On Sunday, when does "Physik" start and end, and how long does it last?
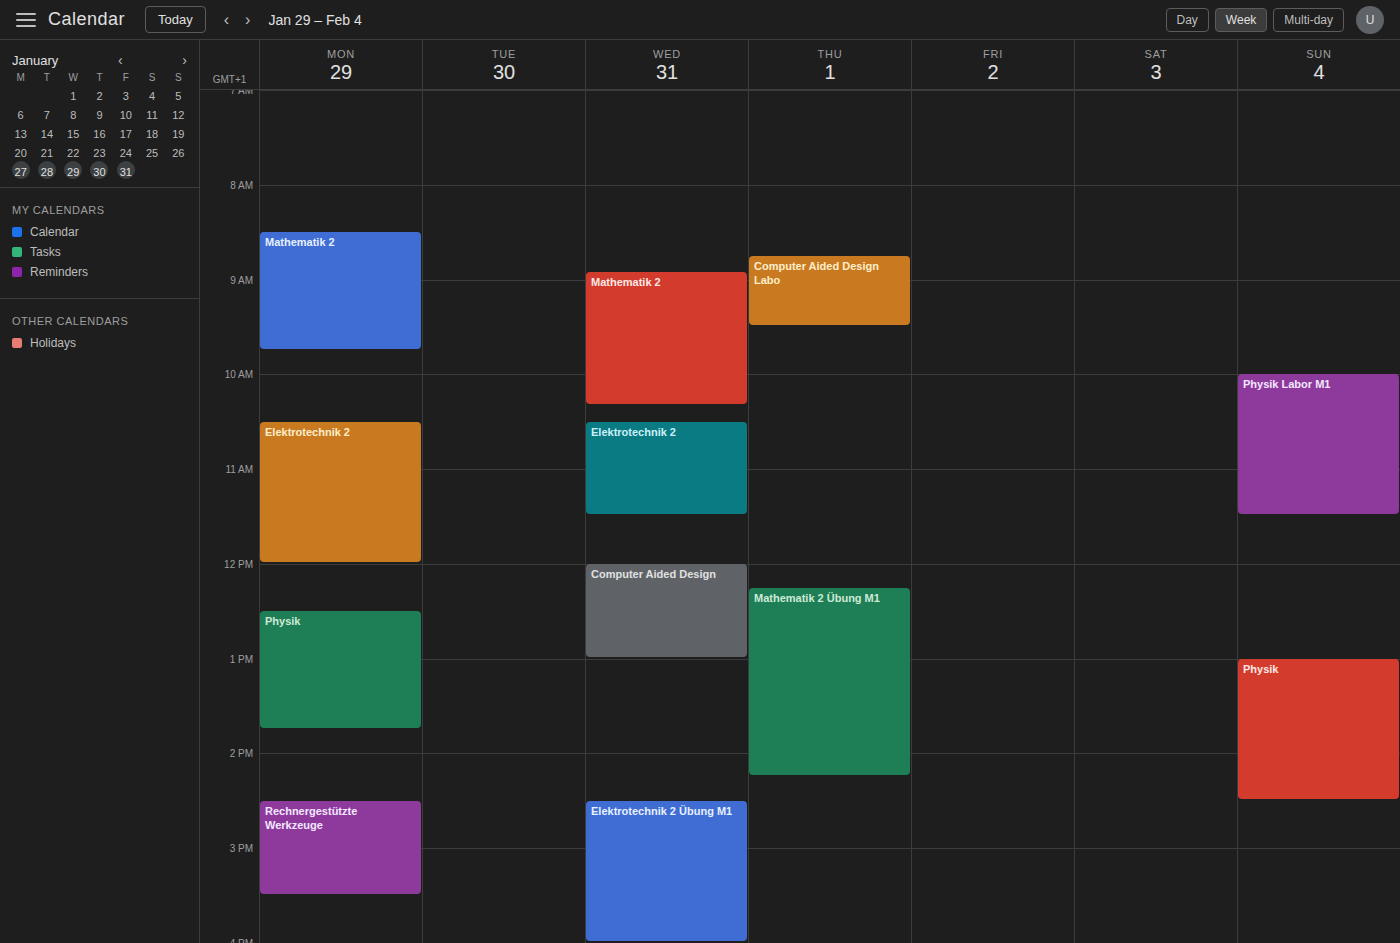
13:00 to 14:30, 1 hour 30 minutes